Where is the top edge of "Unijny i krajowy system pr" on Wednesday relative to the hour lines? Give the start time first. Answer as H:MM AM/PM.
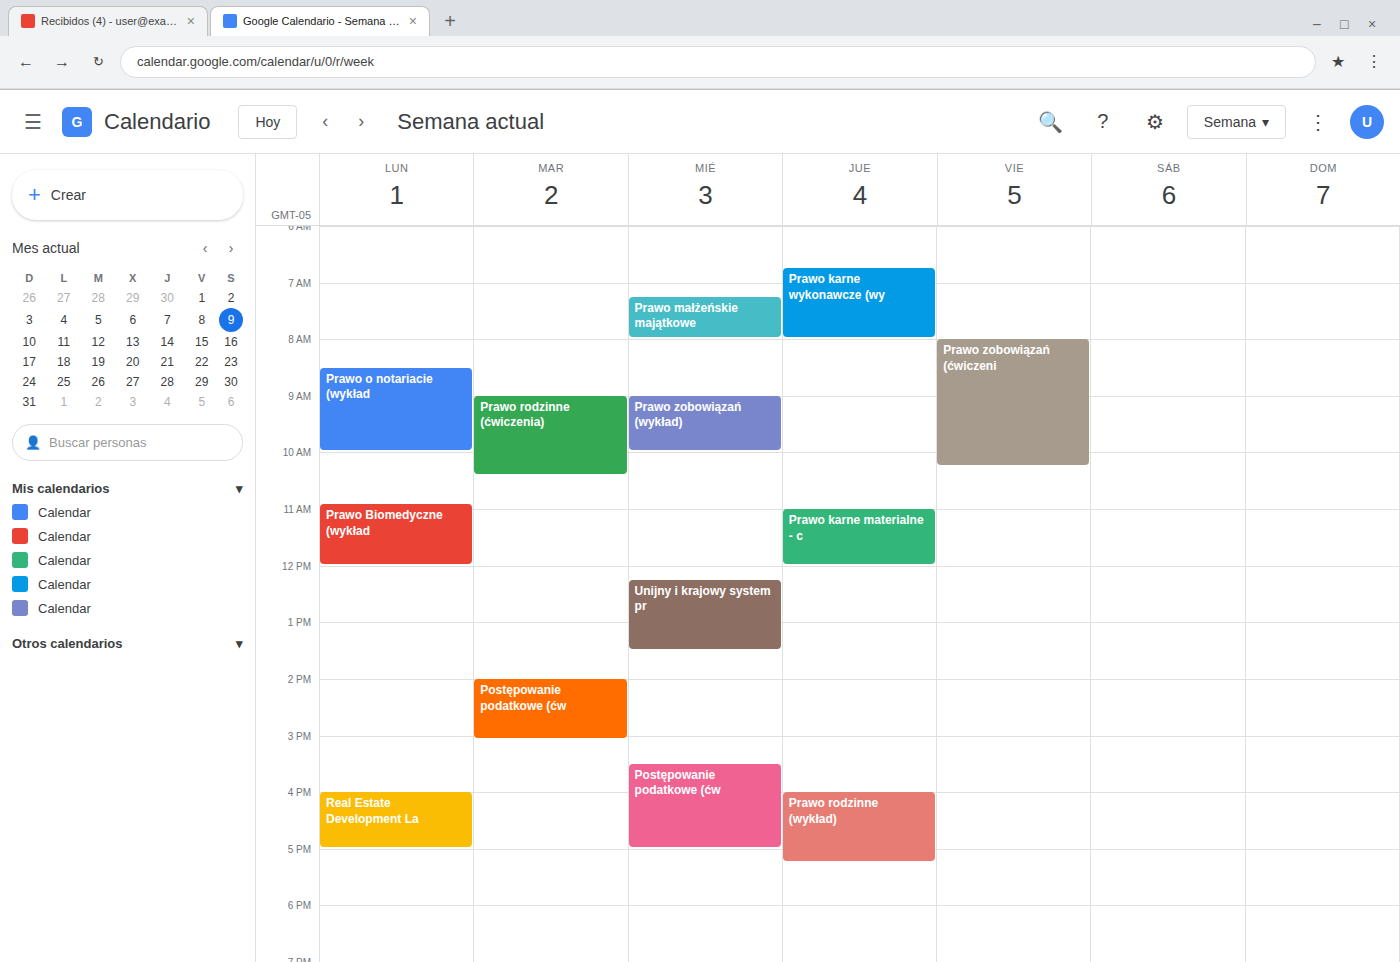
12:15 PM -- neither: a quarter of the way from the 12 PM line to the 1 PM line.